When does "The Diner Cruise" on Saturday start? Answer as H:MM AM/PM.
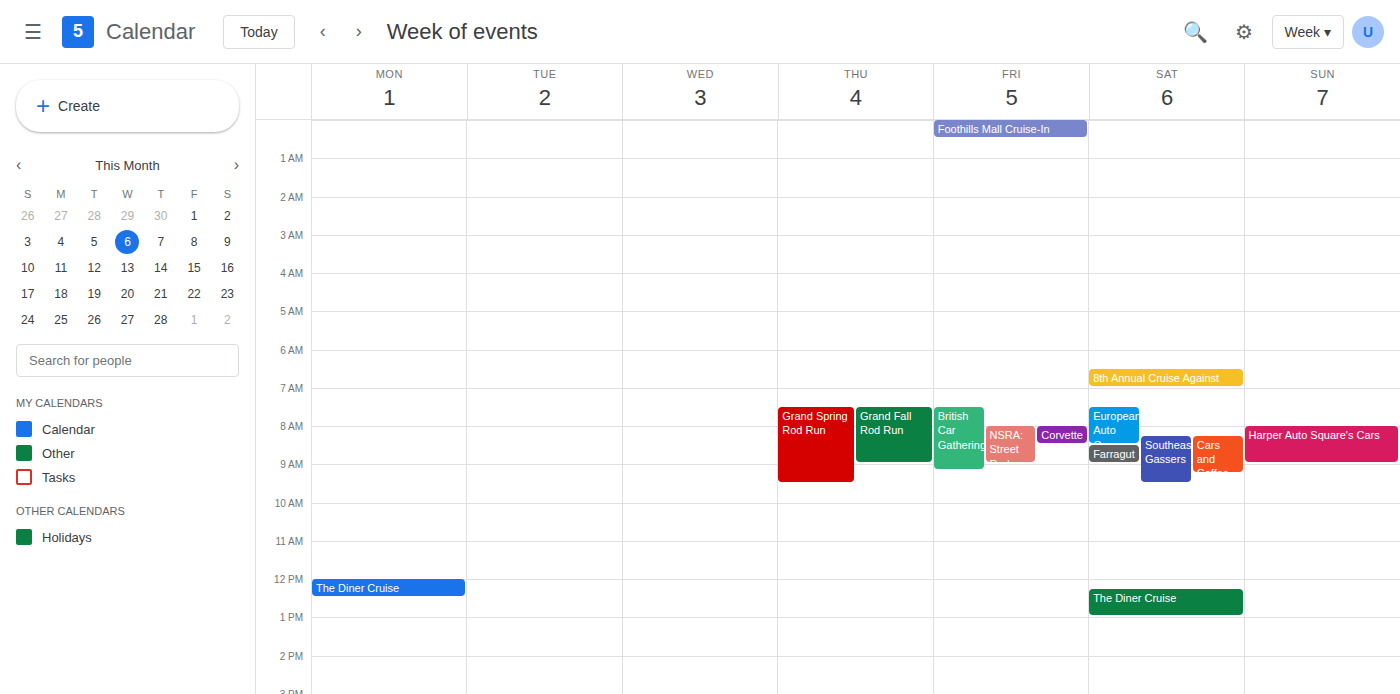
12:15 PM